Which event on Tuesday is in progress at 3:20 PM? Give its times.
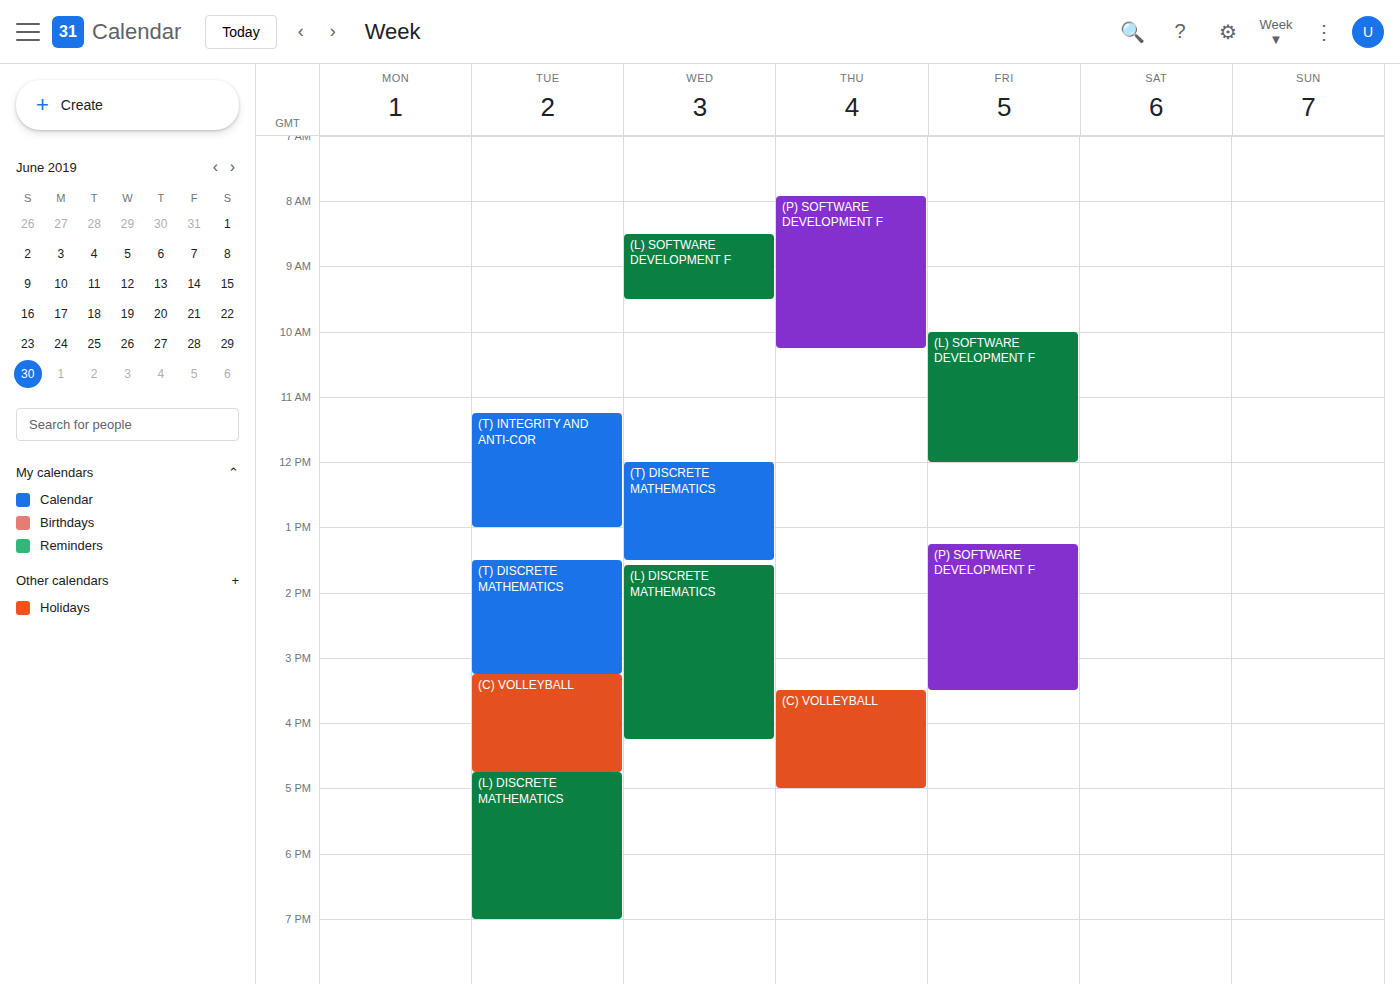
"(C) VOLLEYBALL", 3:15 PM to 4:45 PM